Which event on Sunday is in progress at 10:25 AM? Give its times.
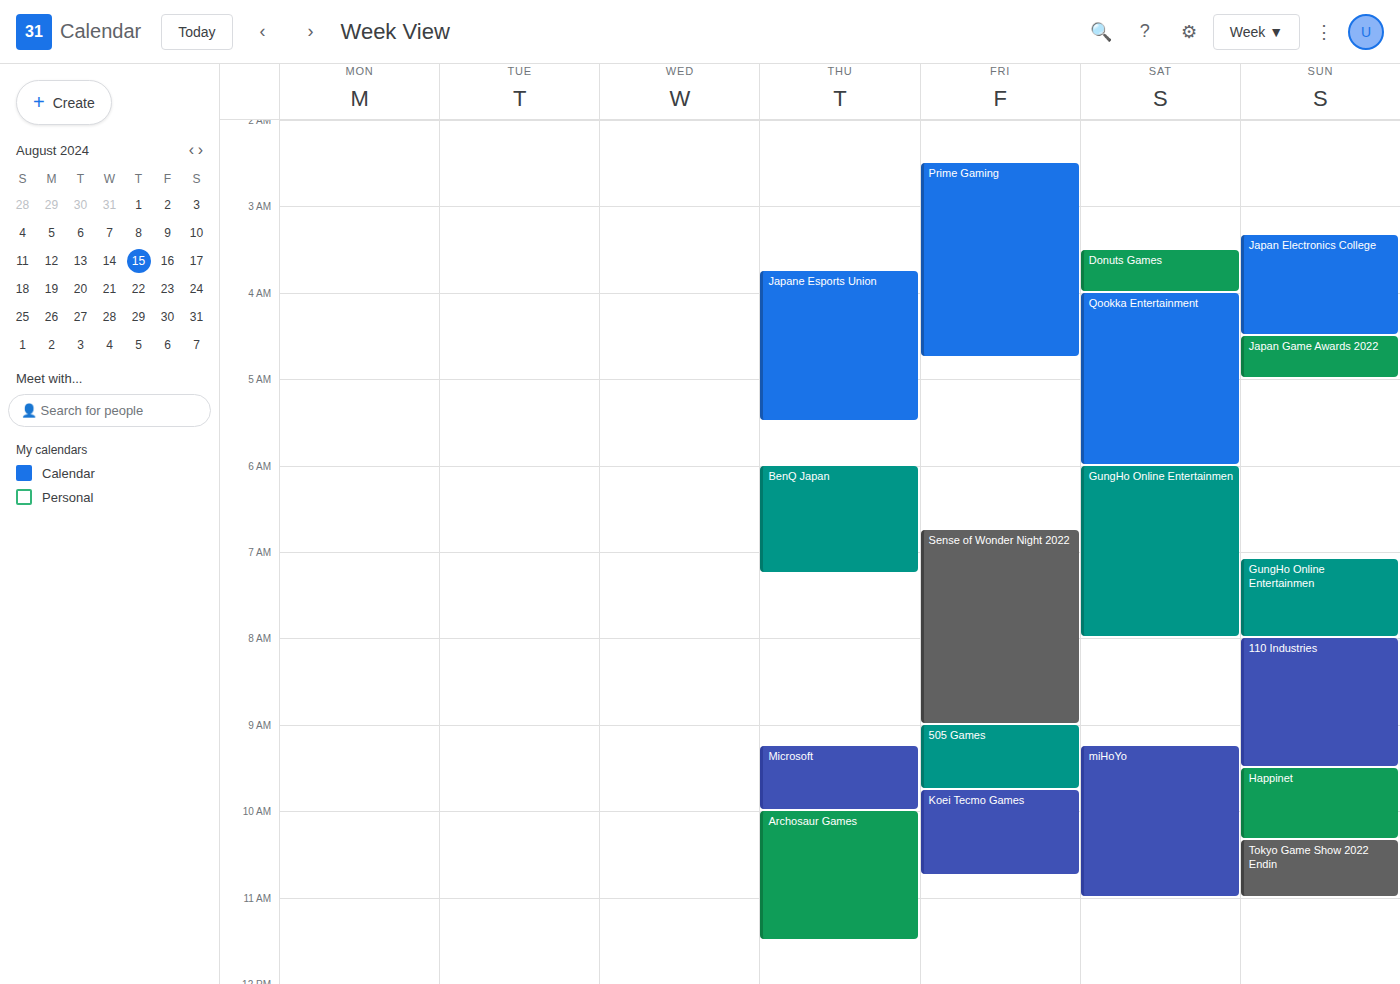
"Tokyo Game Show 2022 Endin", 10:20 AM to 11:00 AM